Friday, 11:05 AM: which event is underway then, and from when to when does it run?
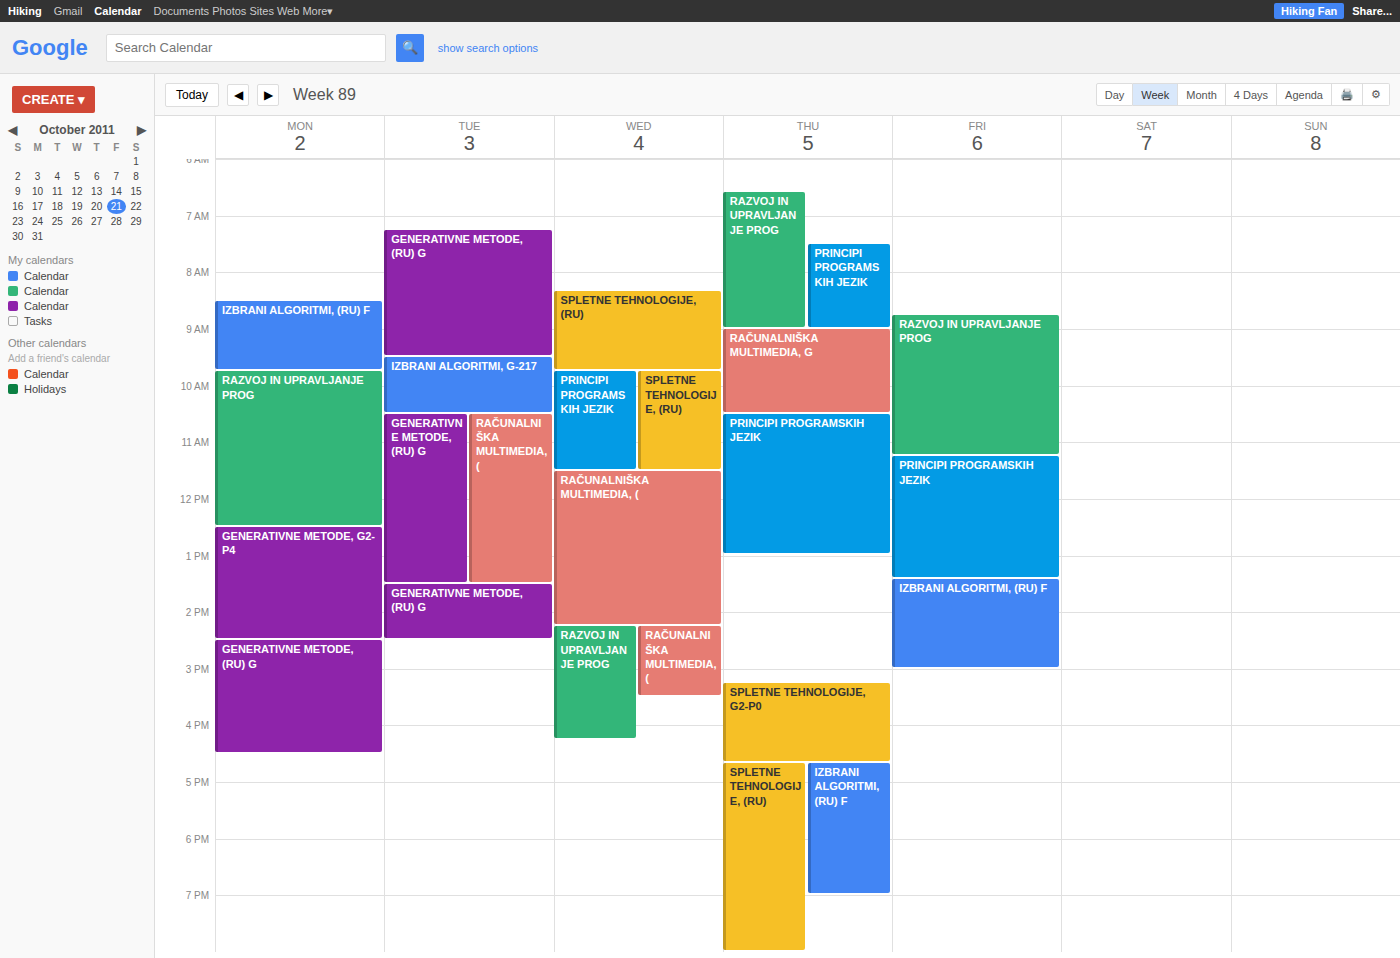
"RAZVOJ IN UPRAVLJANJE PROG", 8:45 AM to 11:15 AM